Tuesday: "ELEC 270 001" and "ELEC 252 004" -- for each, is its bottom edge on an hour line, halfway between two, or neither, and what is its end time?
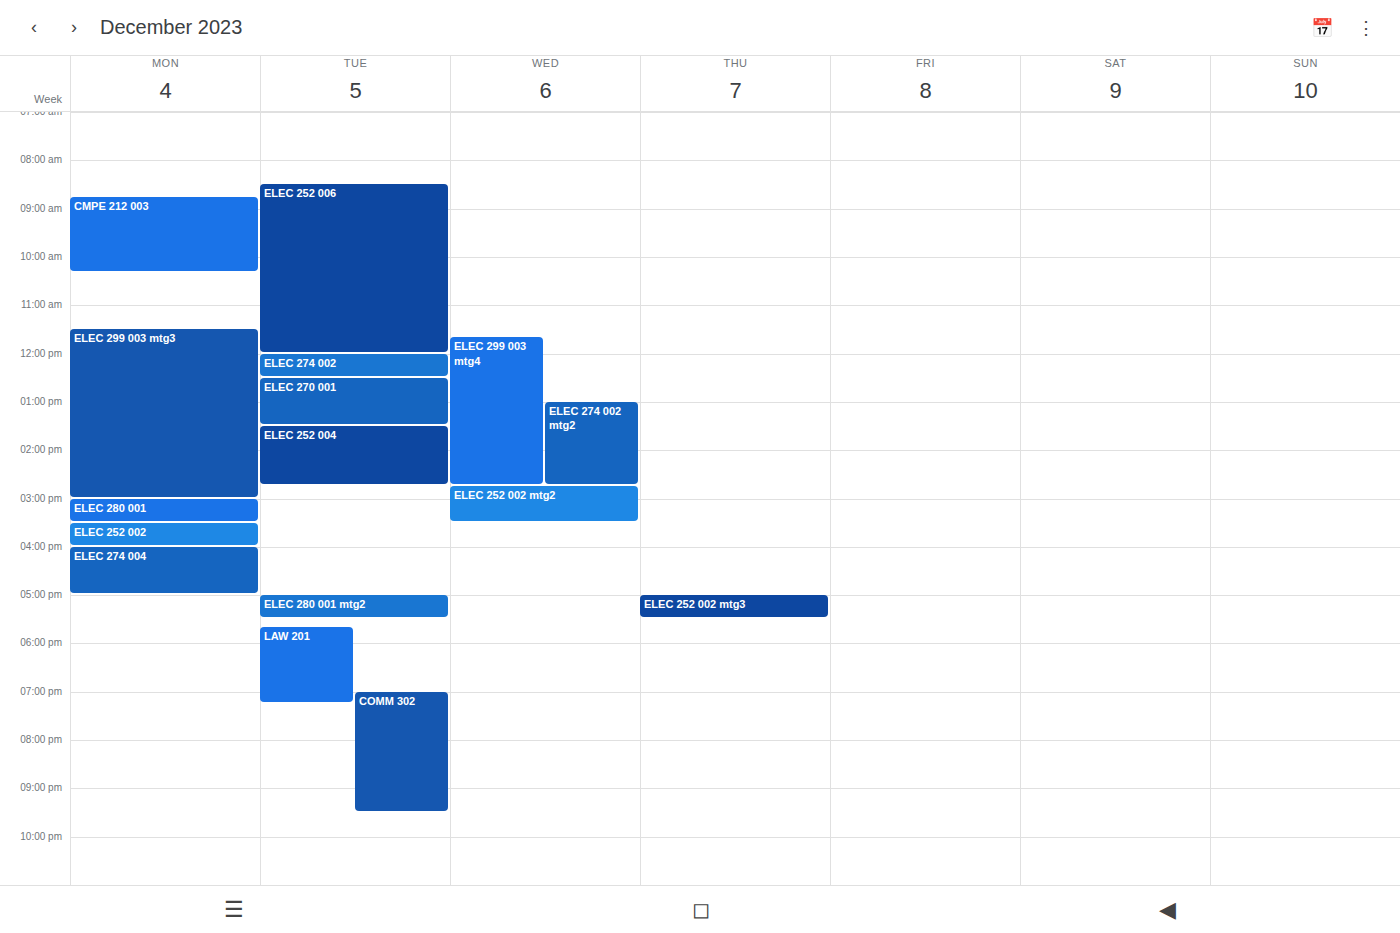
"ELEC 270 001": 1:30 PM, halfway between the 1 PM and 2 PM lines. "ELEC 252 004": 2:45 PM, neither: three quarters of the way from the 2 PM line to the 3 PM line.